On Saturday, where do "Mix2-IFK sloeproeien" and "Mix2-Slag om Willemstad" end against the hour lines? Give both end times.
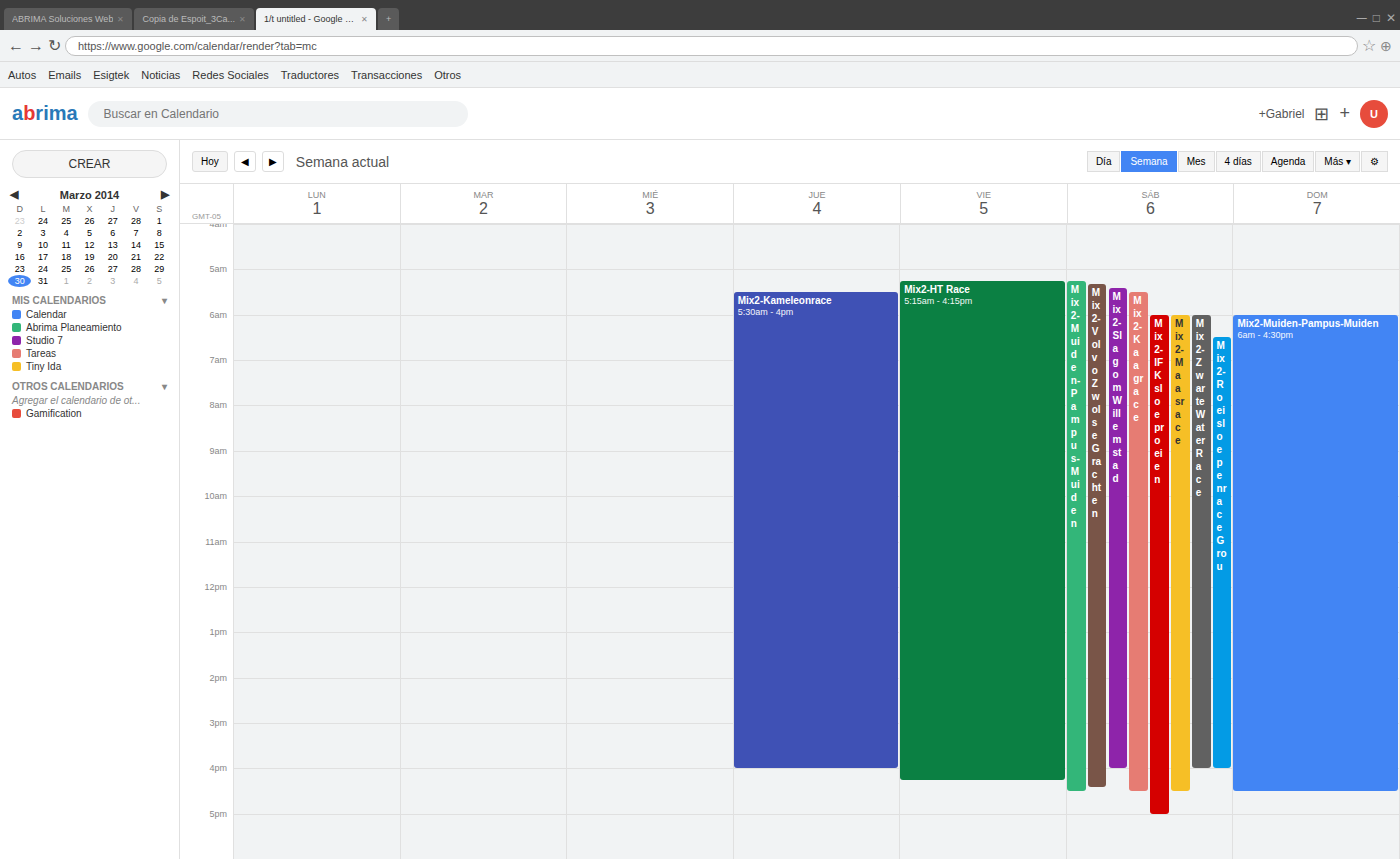
"Mix2-IFK sloeproeien": 17:00, exactly on the 17:00 line. "Mix2-Slag om Willemstad": 16:00, exactly on the 16:00 line.